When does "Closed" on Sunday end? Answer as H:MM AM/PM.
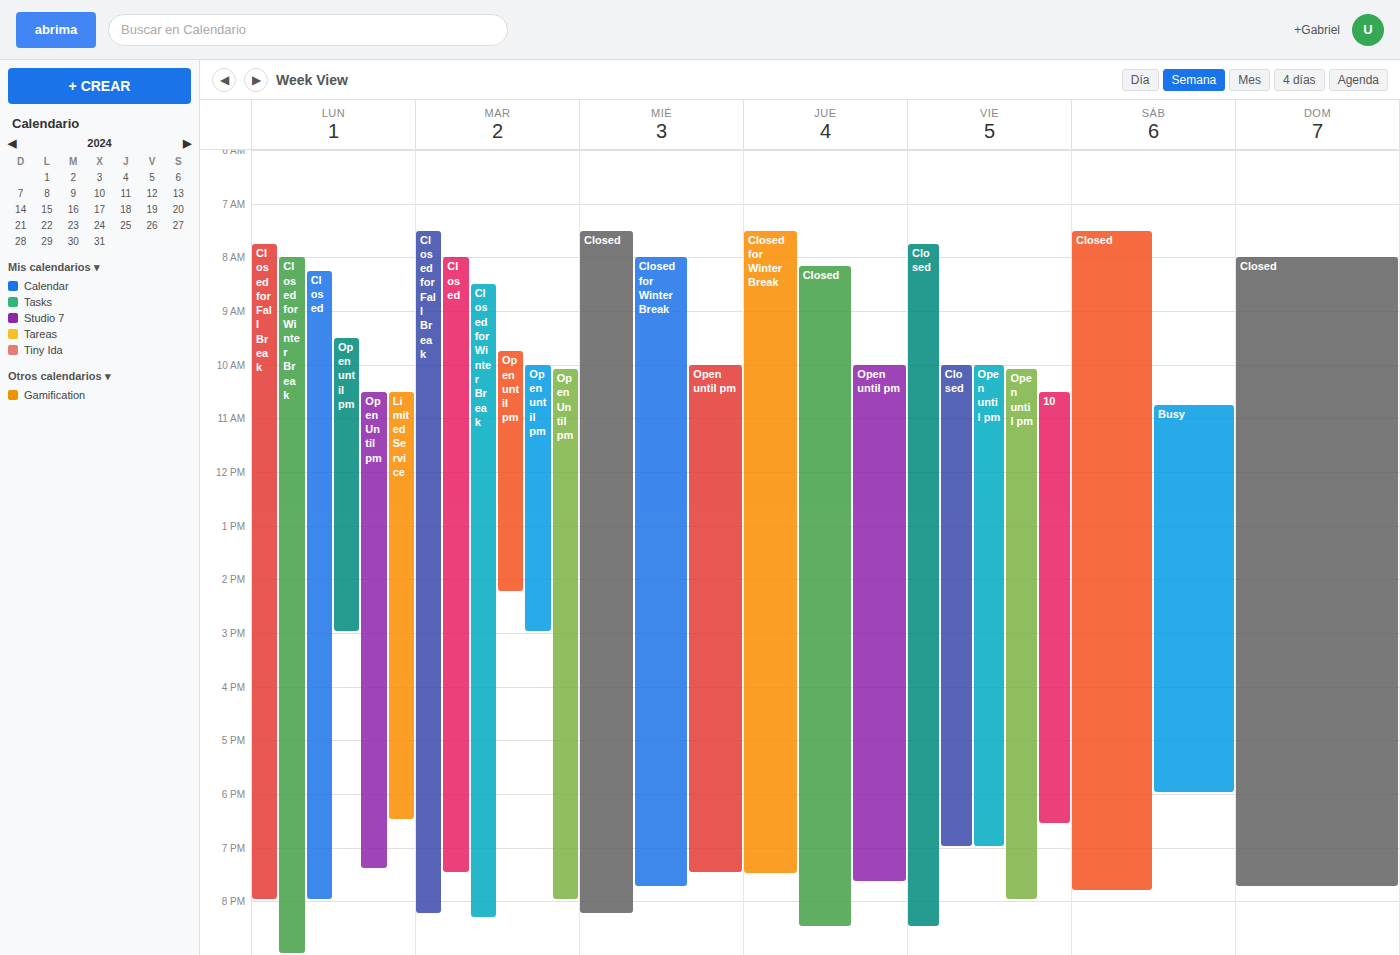
7:45 PM